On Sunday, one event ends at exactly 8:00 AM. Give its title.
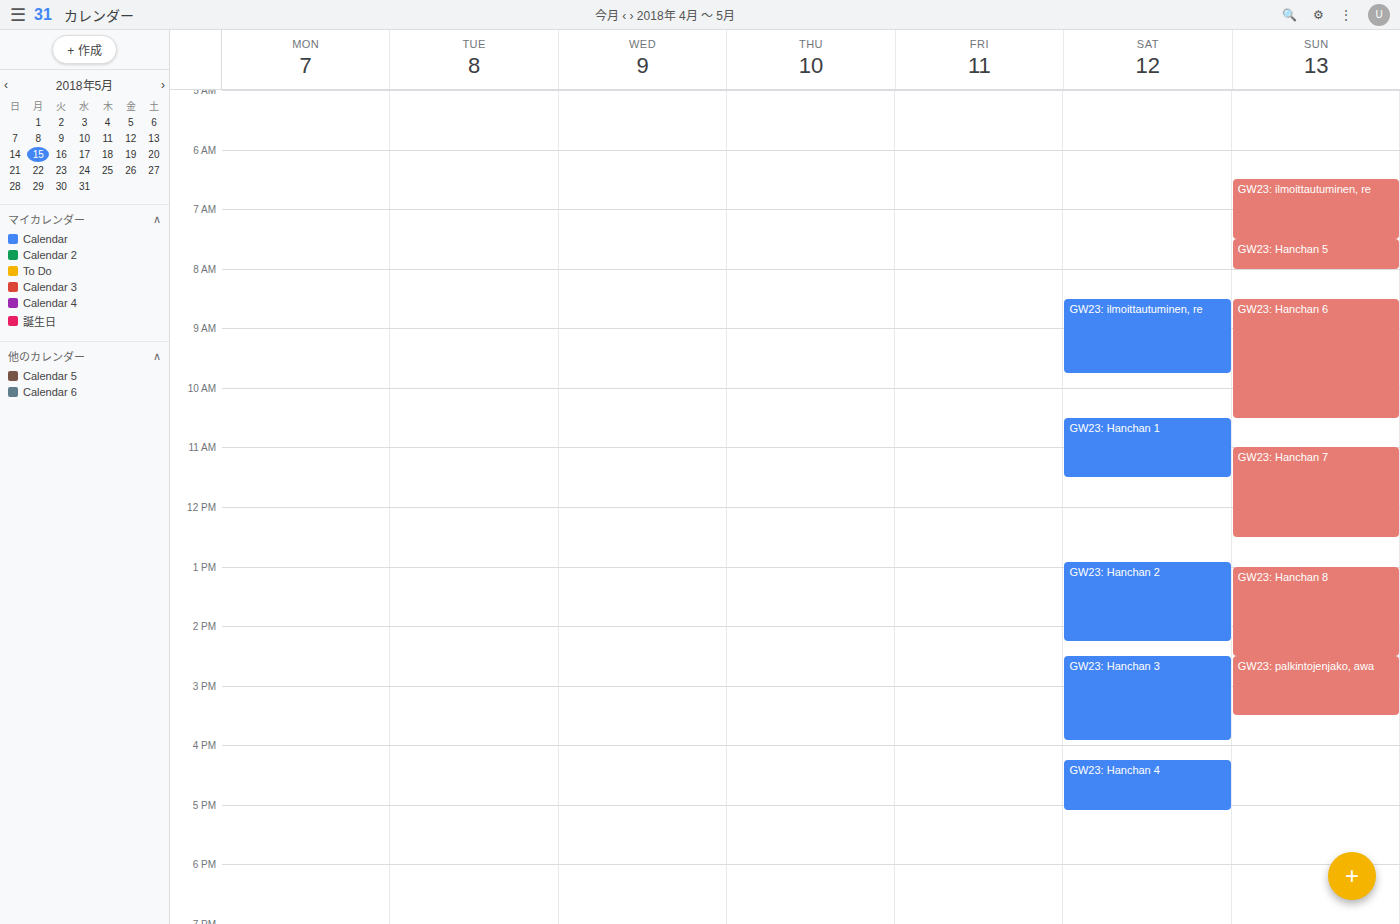
"GW23: Hanchan 5"